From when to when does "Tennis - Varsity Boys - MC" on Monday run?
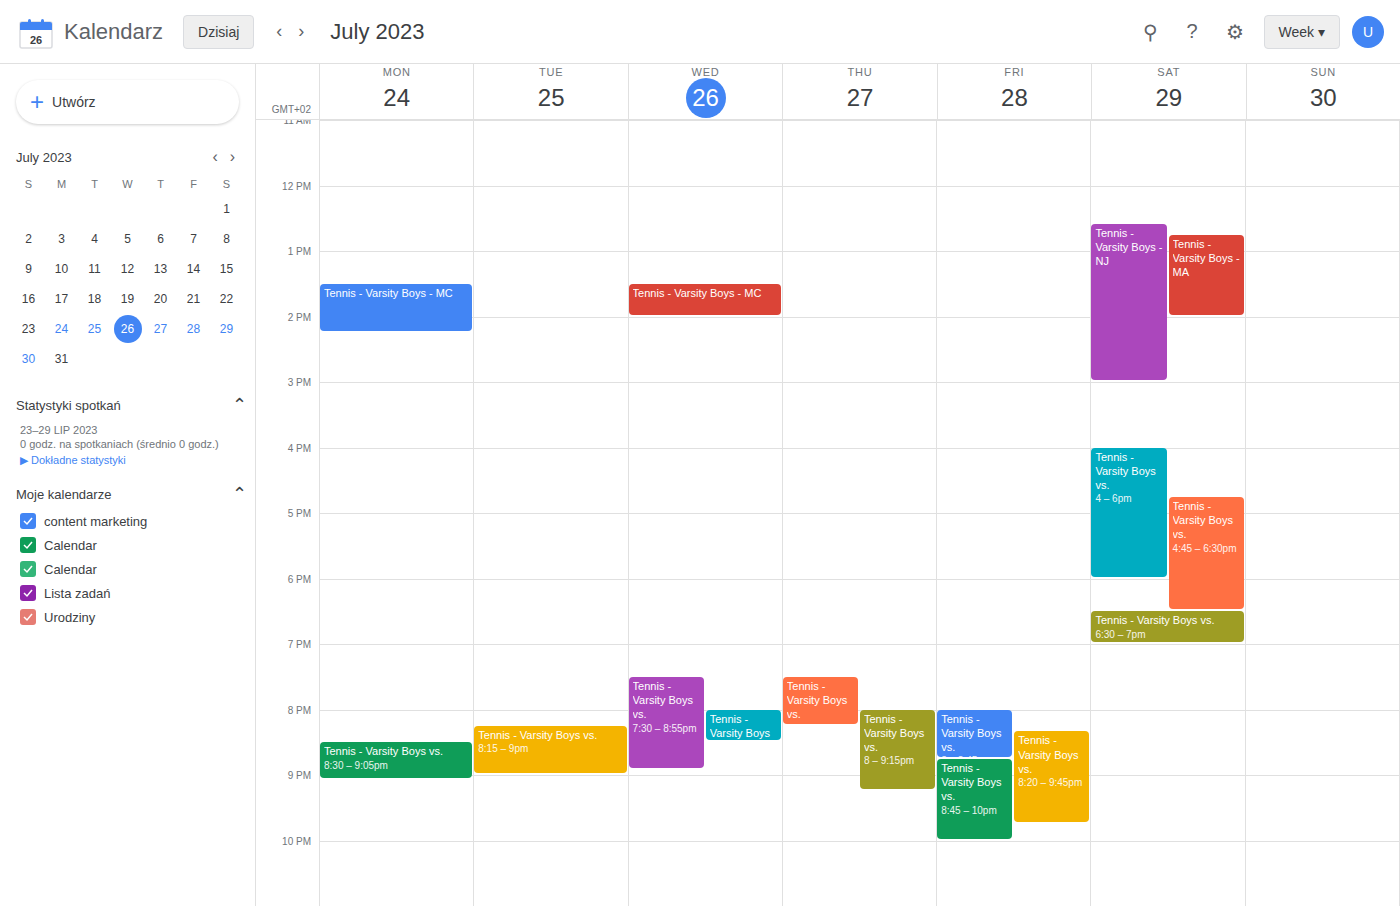
13:30 to 14:15